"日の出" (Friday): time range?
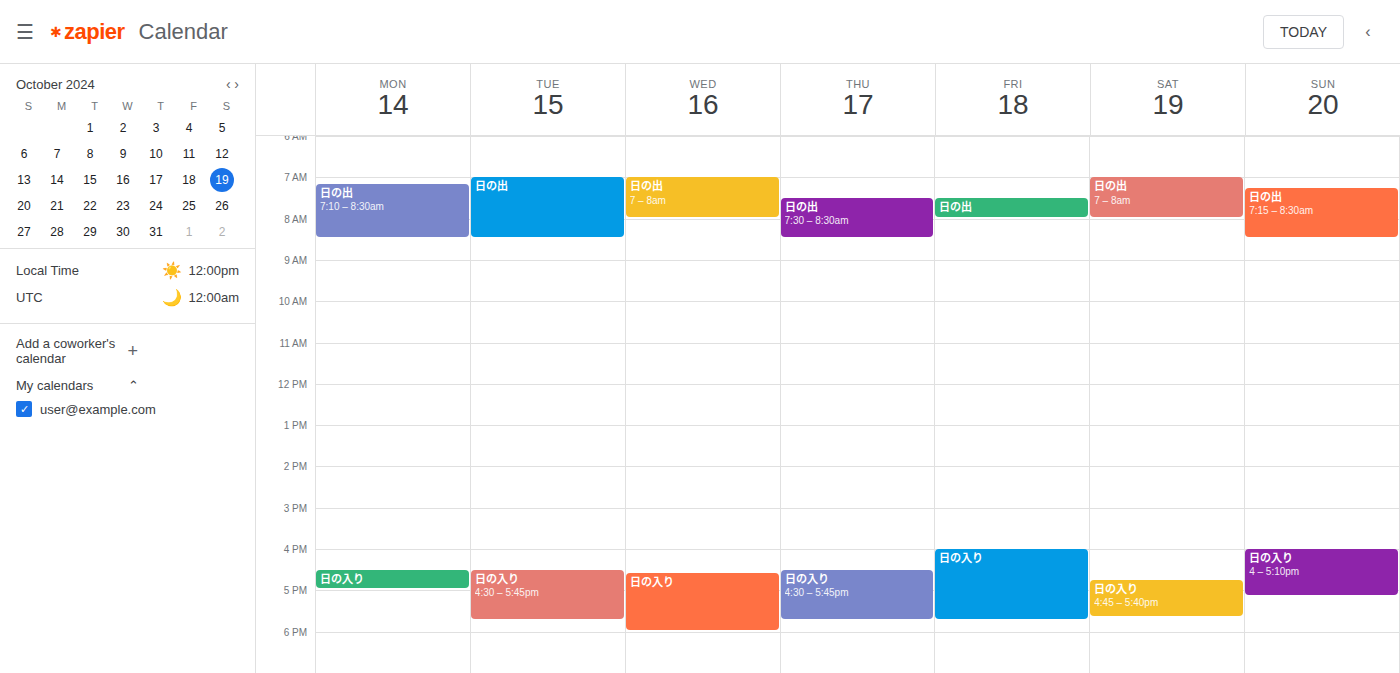
7:30 AM to 8:00 AM